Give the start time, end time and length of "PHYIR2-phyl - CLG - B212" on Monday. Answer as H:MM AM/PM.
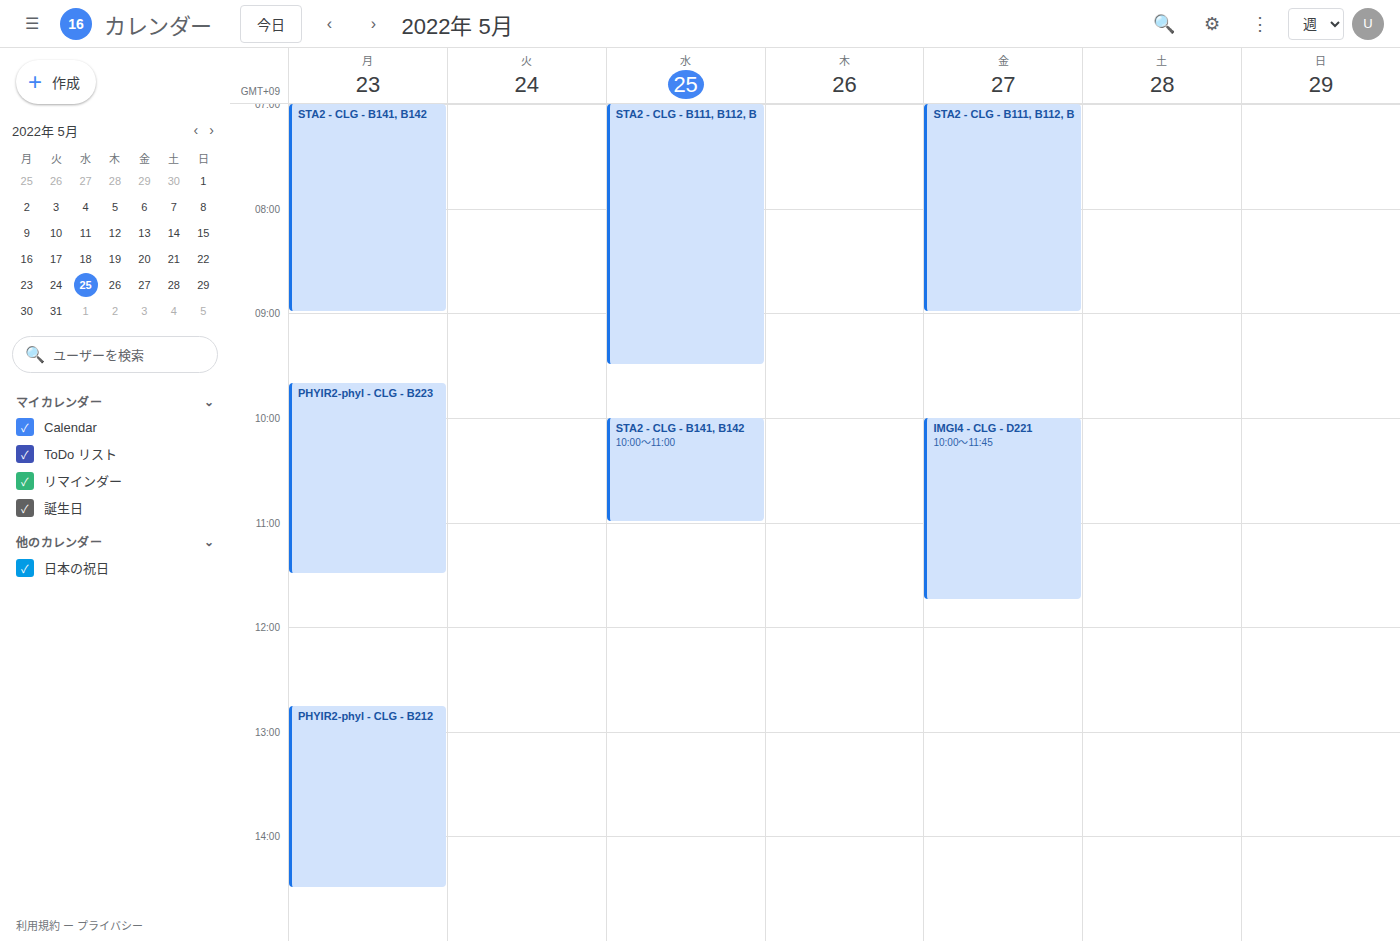
12:45 PM to 2:30 PM, 1 hour 45 minutes